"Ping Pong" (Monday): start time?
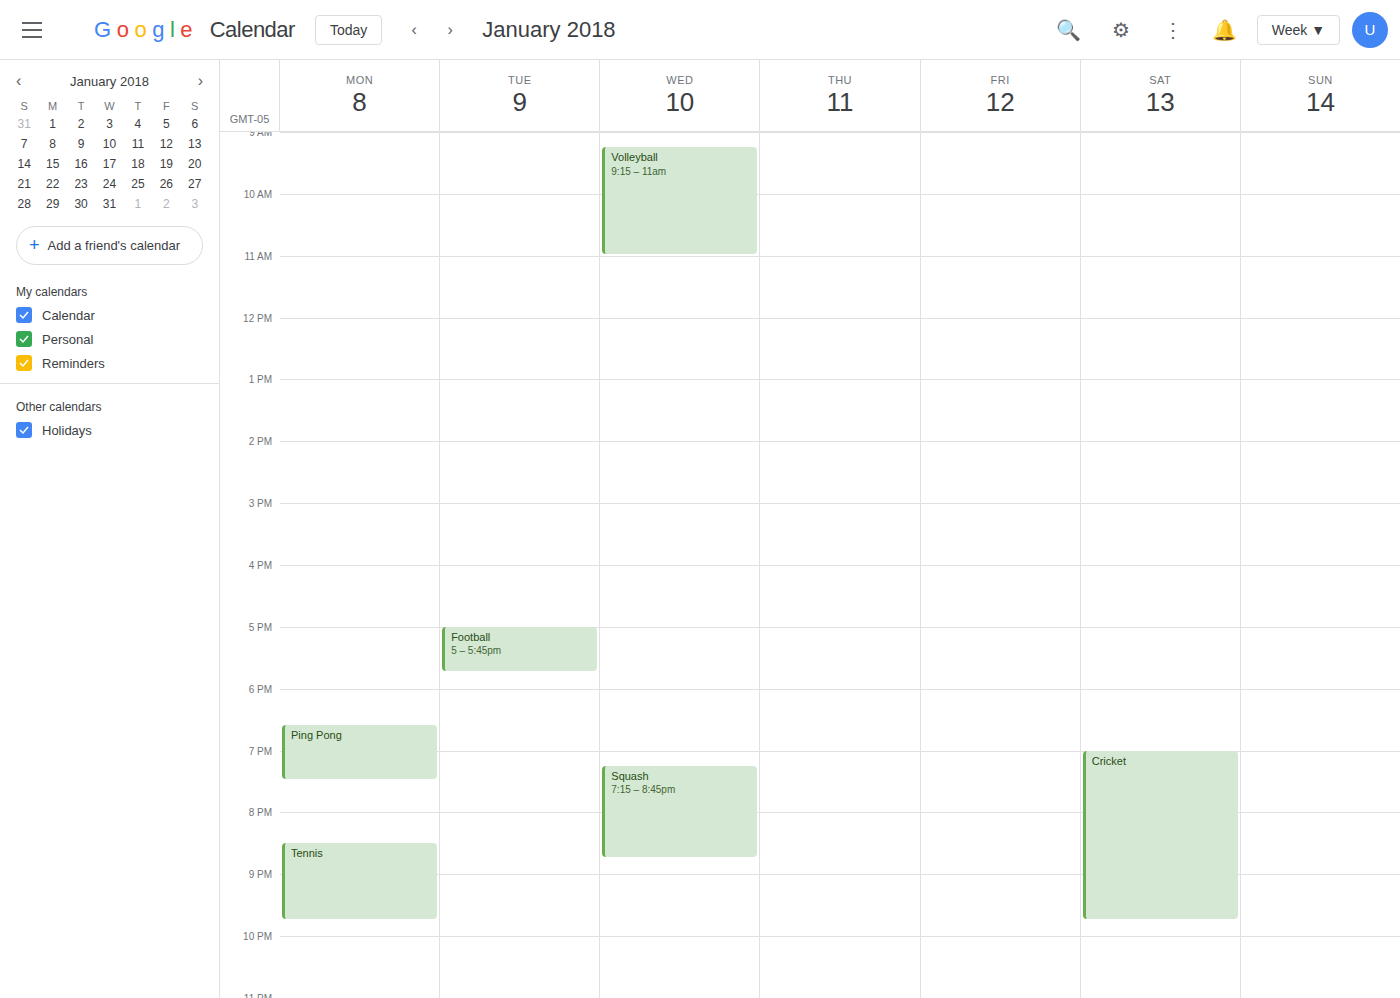
6:35 PM